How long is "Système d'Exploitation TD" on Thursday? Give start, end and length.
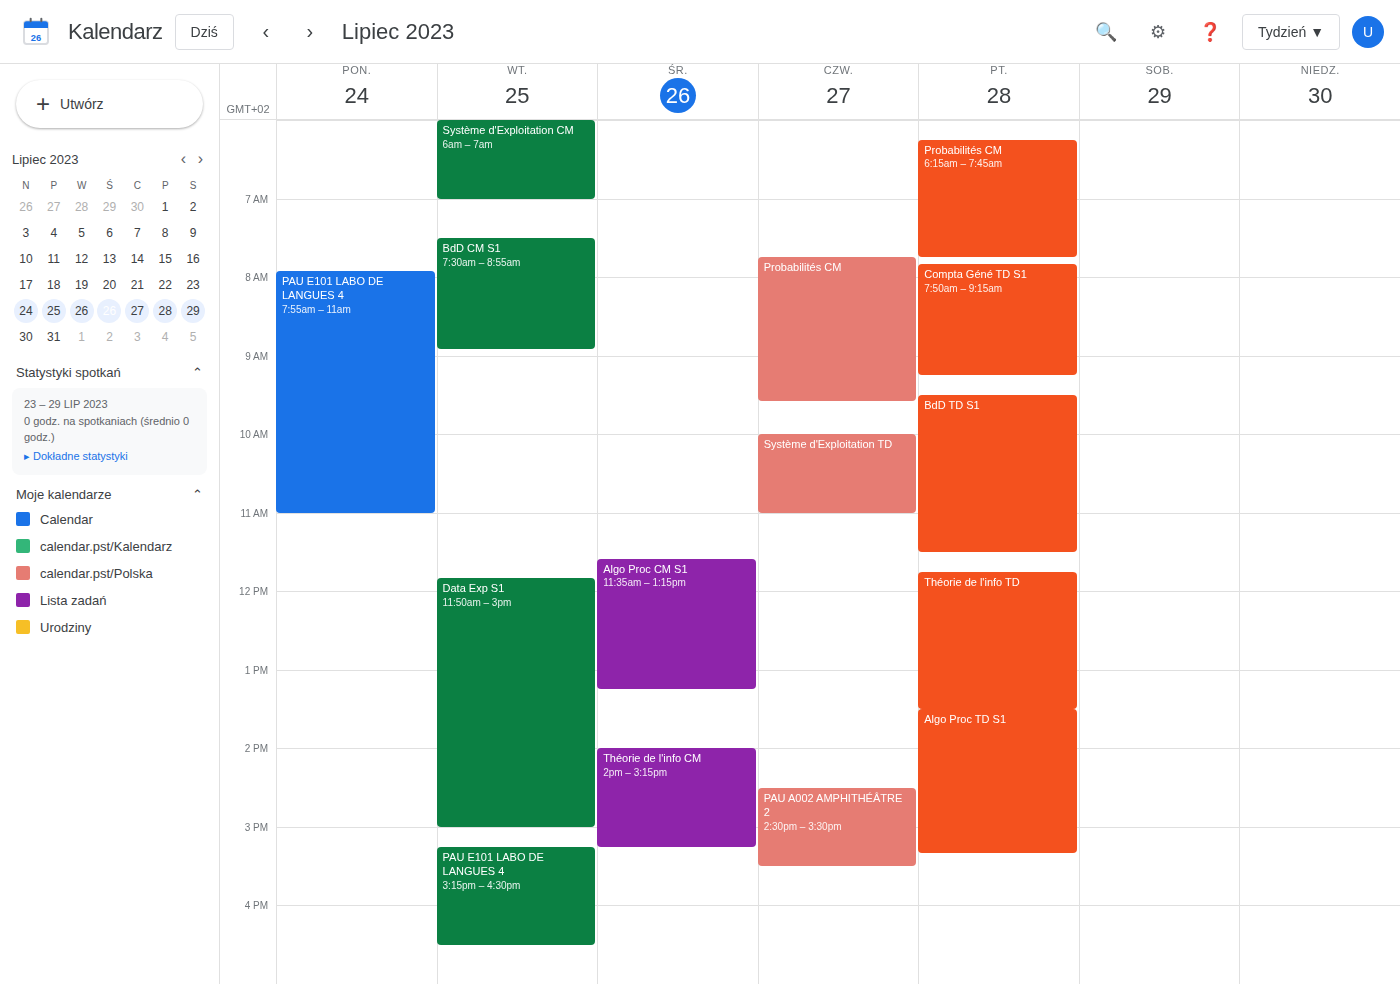
10:00 to 11:00, 1 hour